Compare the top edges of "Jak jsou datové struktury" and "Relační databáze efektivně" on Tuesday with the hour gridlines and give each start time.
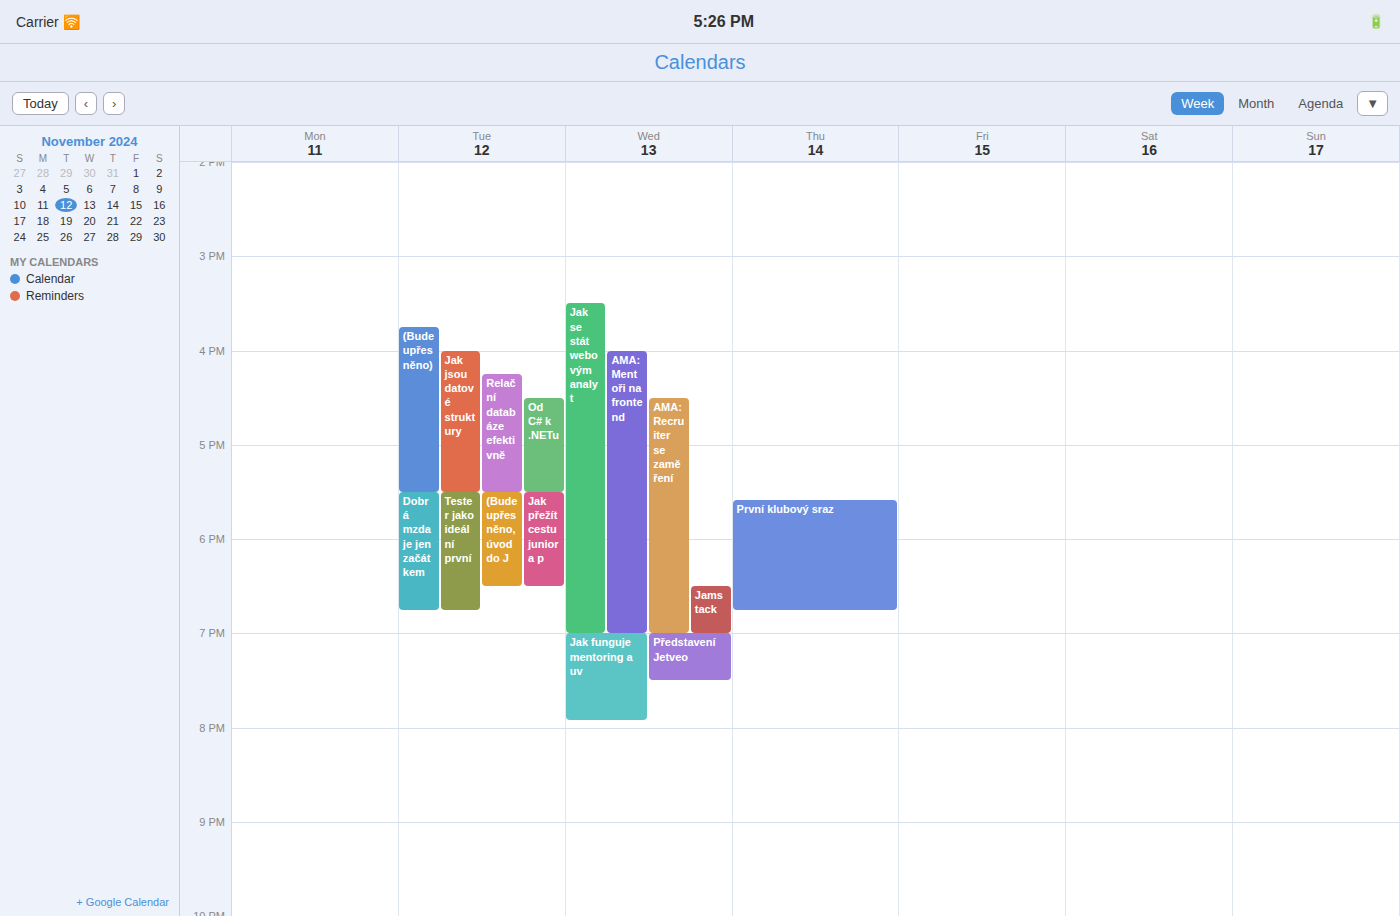
"Jak jsou datové struktury": 4:00 PM, exactly on the 4 PM line. "Relační databáze efektivně": 4:15 PM, neither: a quarter of the way from the 4 PM line to the 5 PM line.